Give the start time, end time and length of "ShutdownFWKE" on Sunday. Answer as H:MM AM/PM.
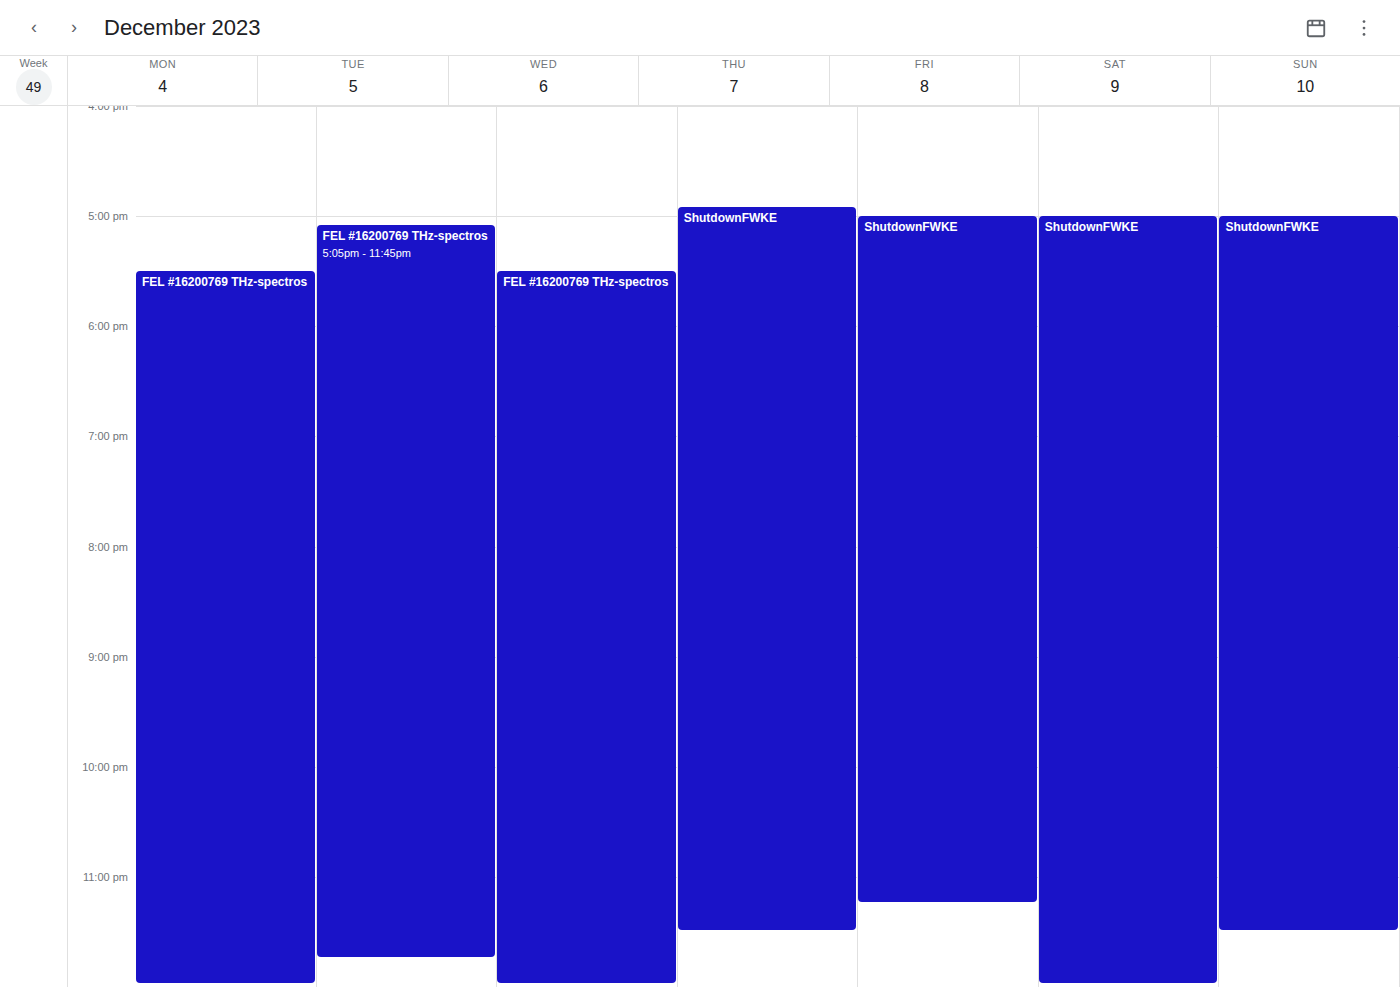
5:00 PM to 11:30 PM, 6 hours 30 minutes